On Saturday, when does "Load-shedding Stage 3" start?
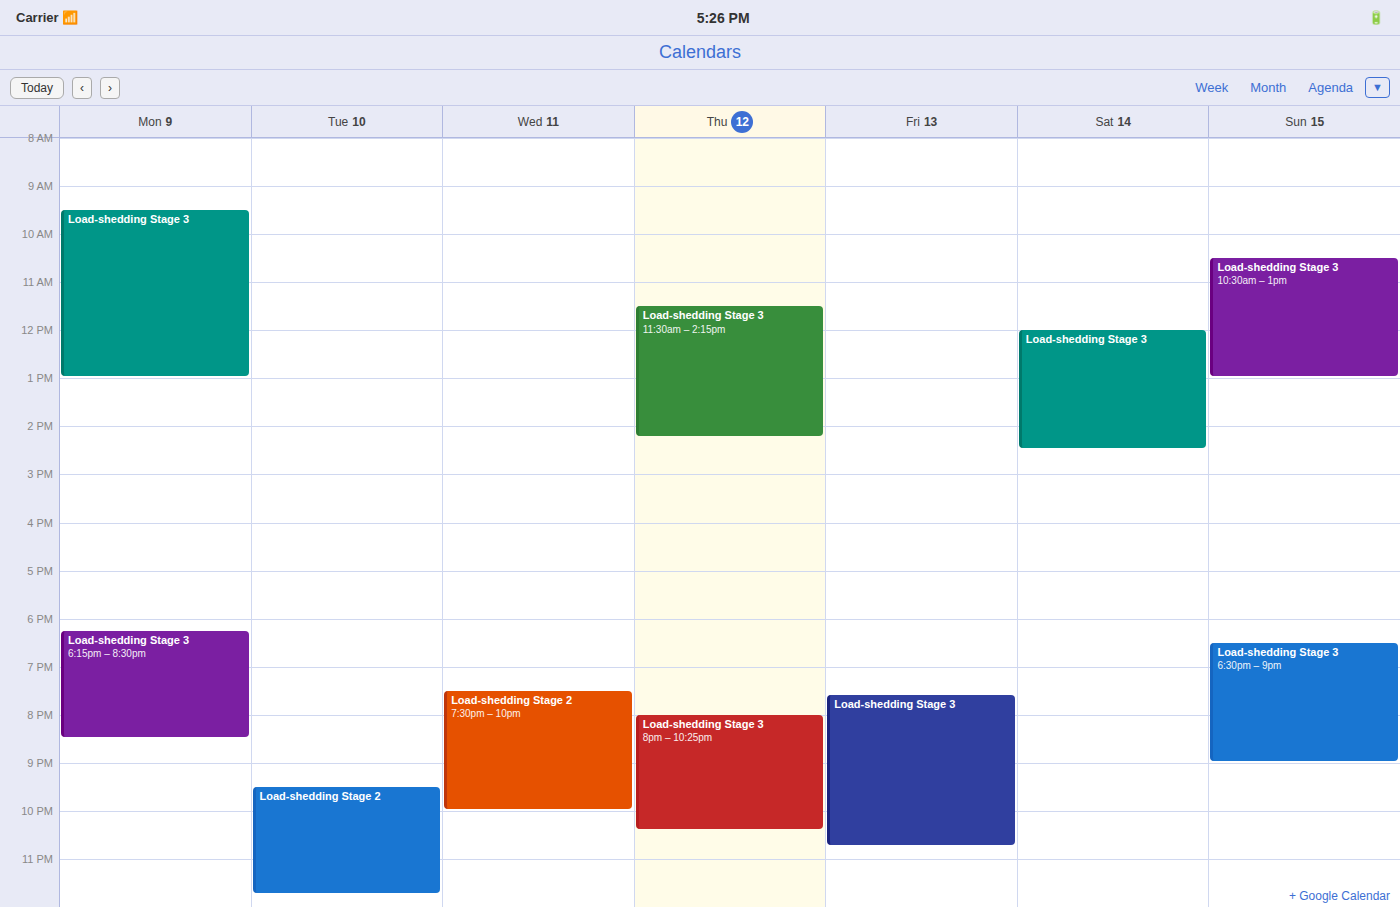
12:00